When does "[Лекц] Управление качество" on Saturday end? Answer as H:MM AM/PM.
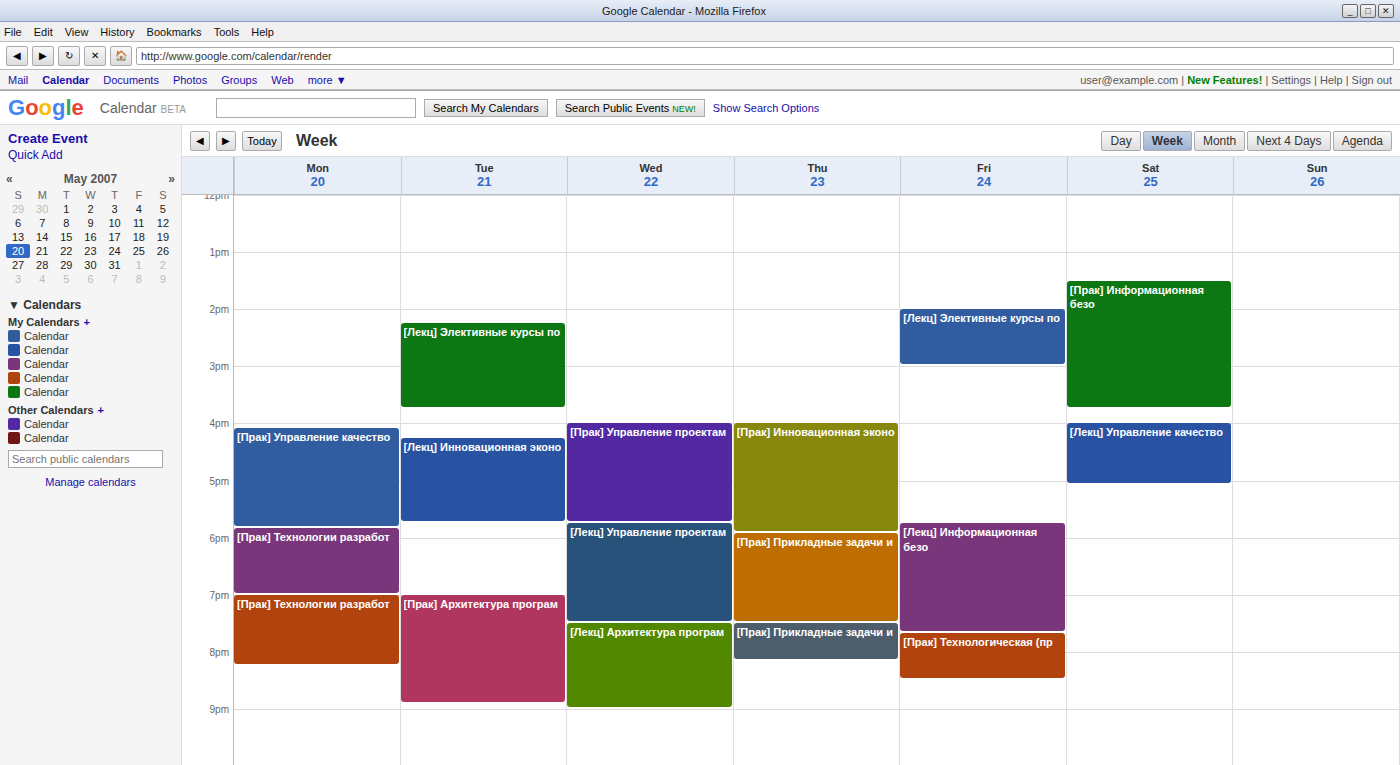
5:05 PM